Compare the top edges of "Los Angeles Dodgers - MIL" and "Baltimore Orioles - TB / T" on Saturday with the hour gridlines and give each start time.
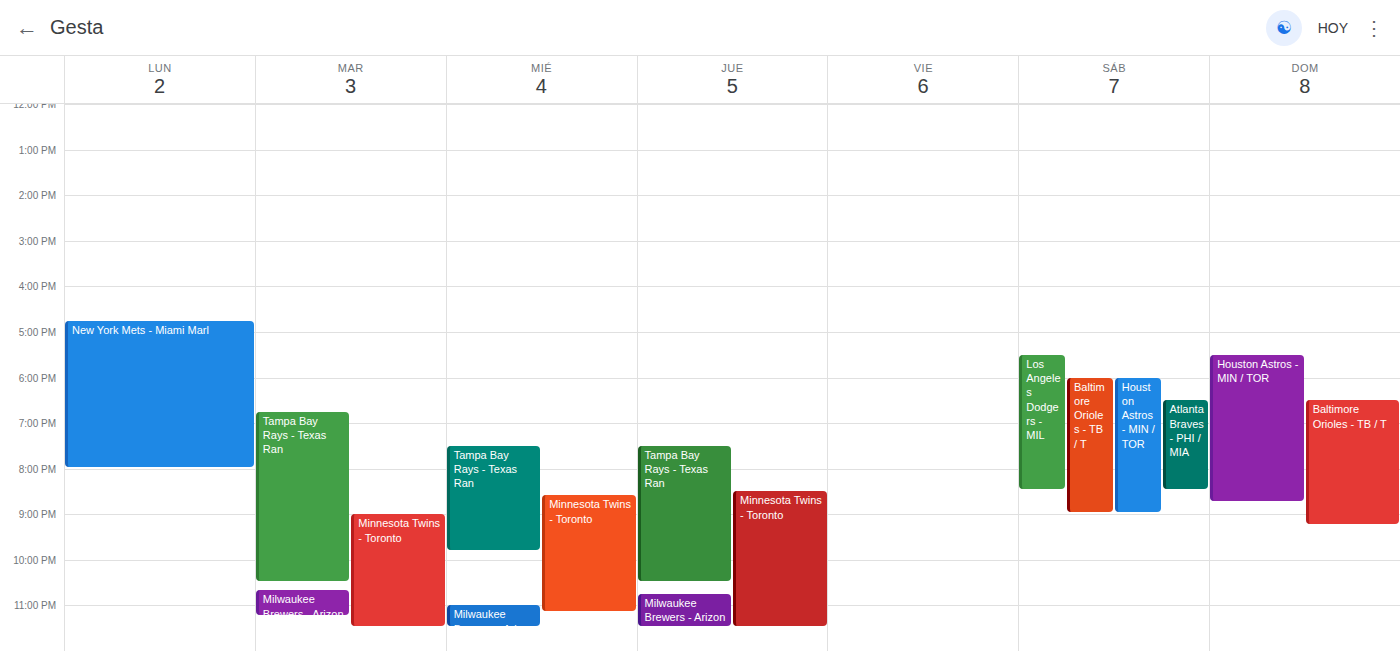
"Los Angeles Dodgers - MIL": 17:30, halfway between the 17:00 and 18:00 lines. "Baltimore Orioles - TB / T": 18:00, exactly on the 18:00 line.